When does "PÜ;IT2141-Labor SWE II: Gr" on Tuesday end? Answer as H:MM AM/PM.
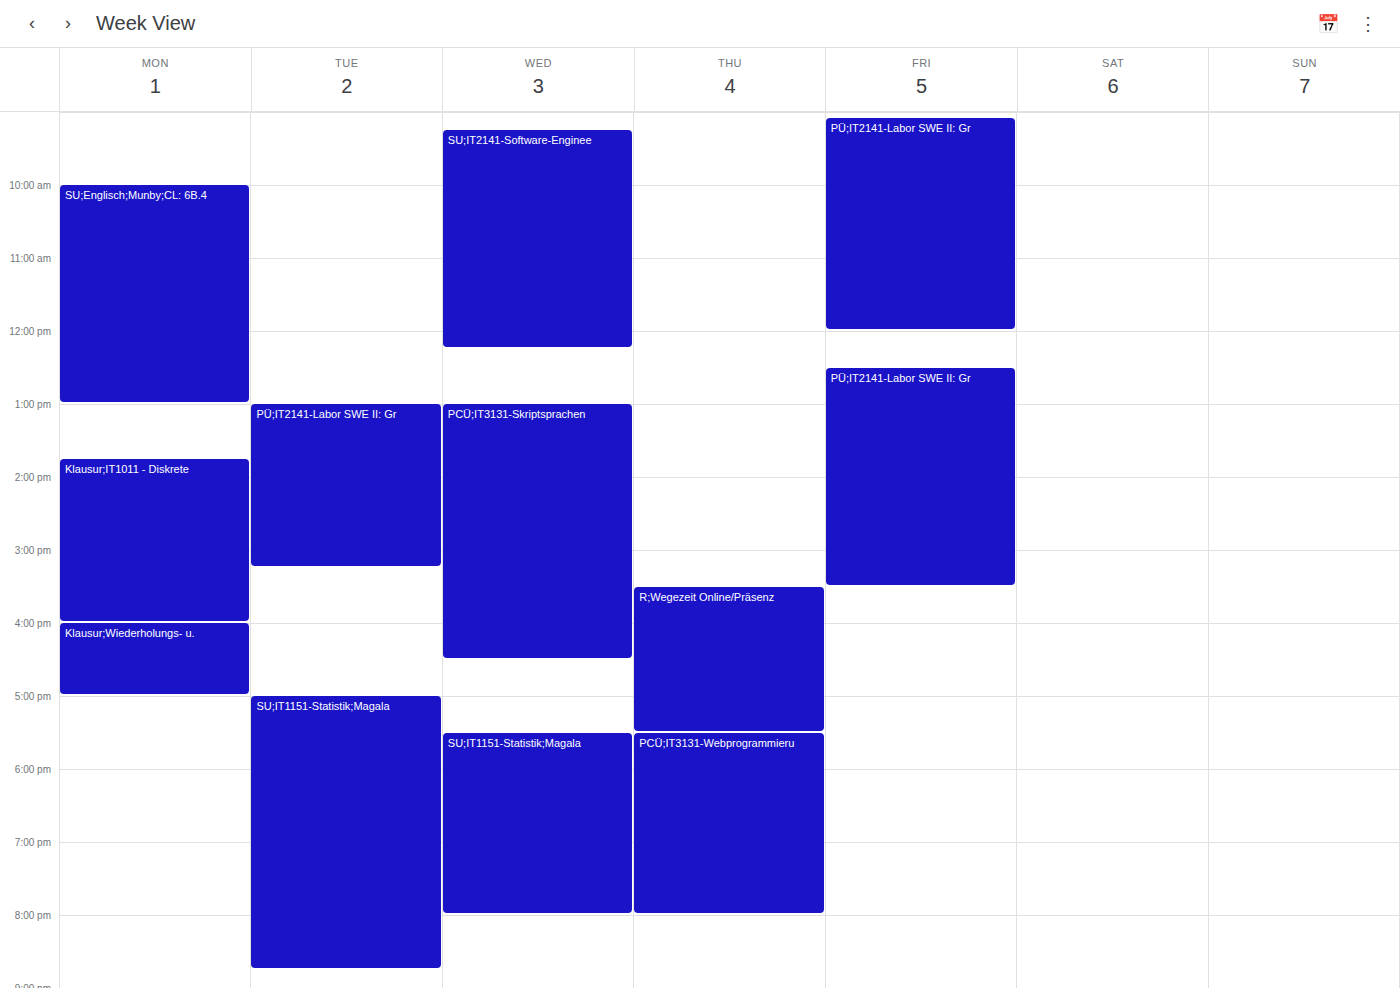
3:15 PM